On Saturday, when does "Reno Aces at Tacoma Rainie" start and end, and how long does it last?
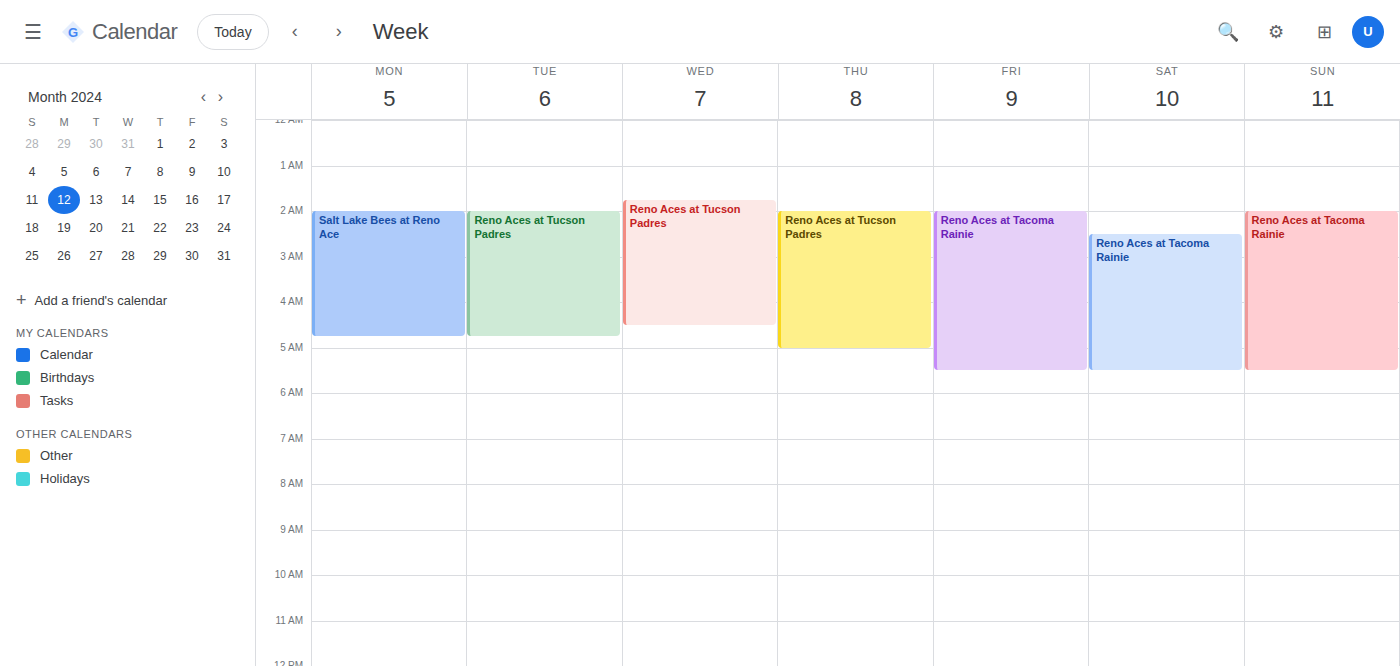
2:30 AM to 5:30 AM, 3 hours